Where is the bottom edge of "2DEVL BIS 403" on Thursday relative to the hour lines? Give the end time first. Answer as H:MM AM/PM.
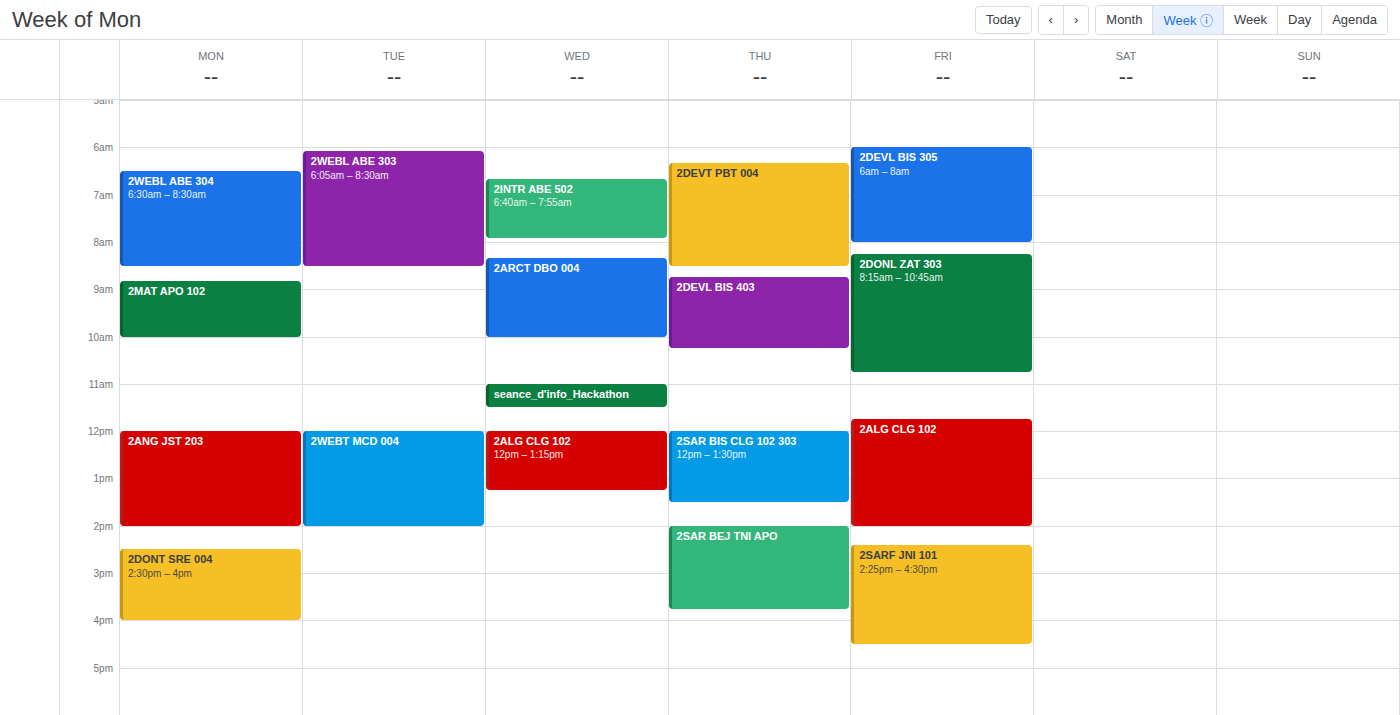
10:15 AM -- neither: a quarter of the way from the 10 AM line to the 11 AM line.